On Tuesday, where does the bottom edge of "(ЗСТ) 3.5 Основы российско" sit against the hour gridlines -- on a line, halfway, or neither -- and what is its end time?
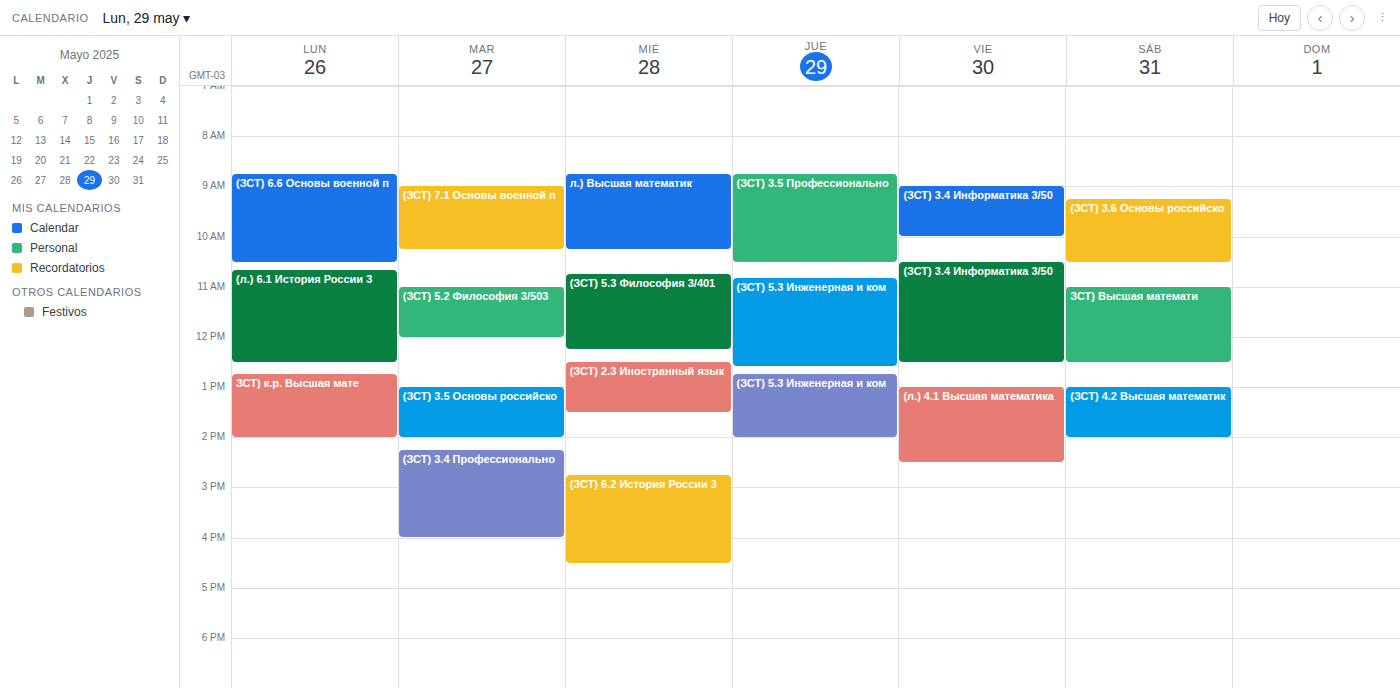
2:00 PM -- exactly on the 2 PM line.